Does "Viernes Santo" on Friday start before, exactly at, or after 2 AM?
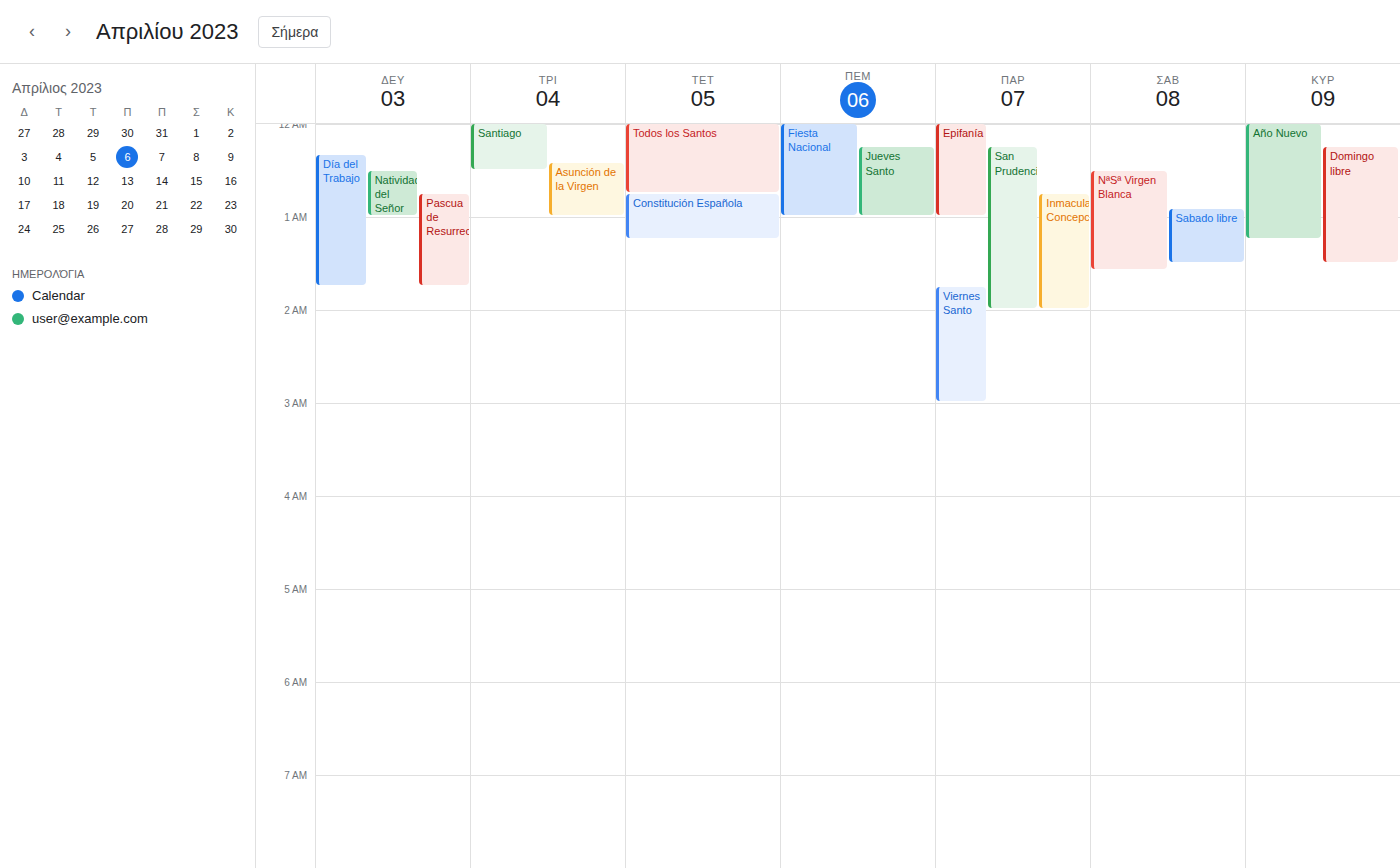
1:45 AM -- before 2 AM, 15 minutes above the 2 AM line.